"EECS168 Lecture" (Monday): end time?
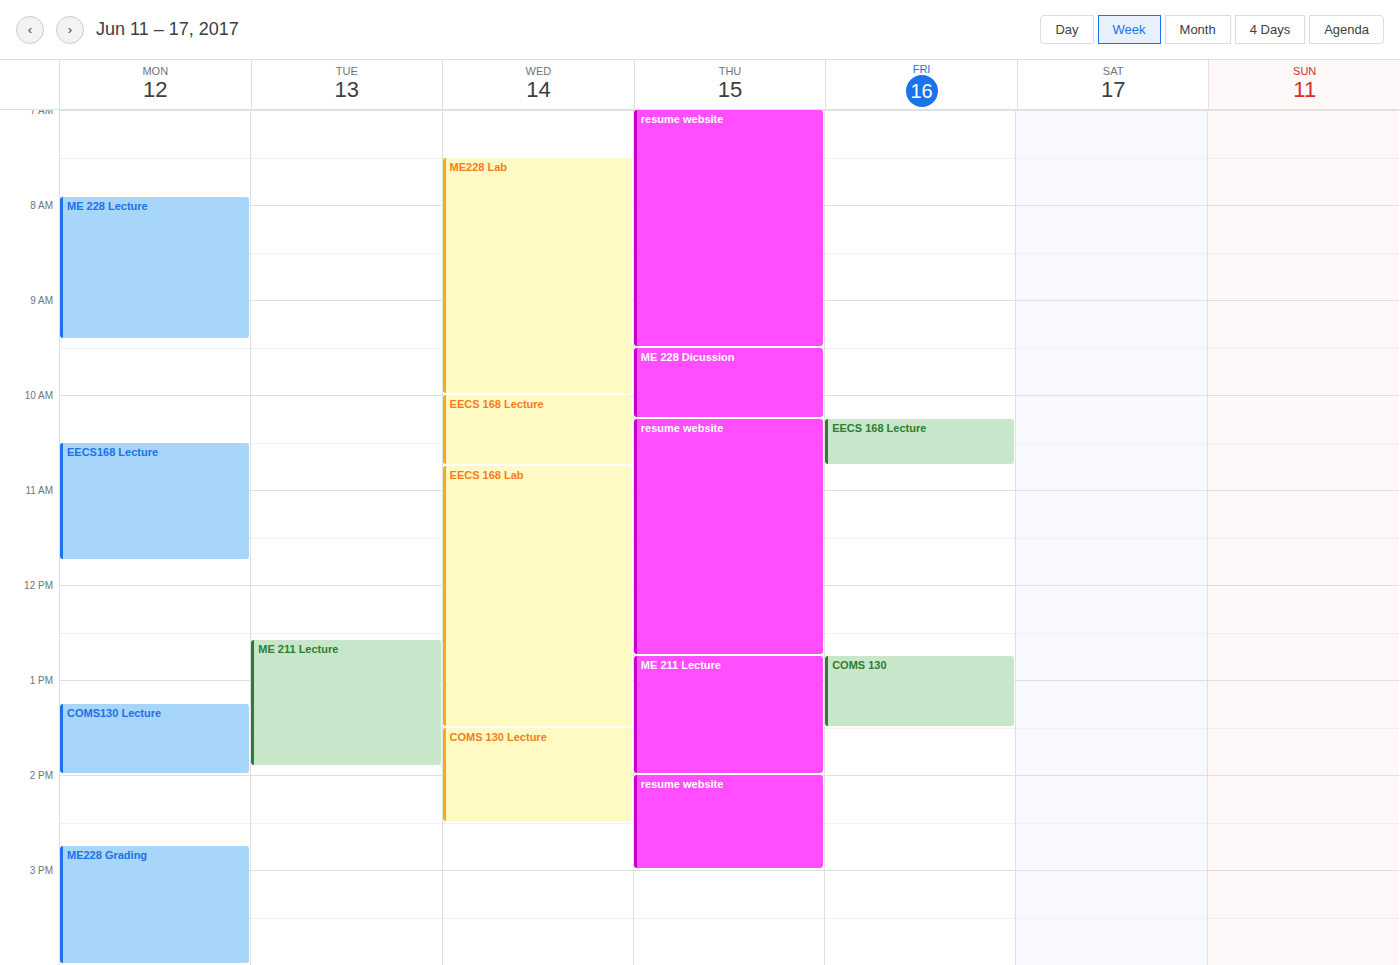
11:45 AM